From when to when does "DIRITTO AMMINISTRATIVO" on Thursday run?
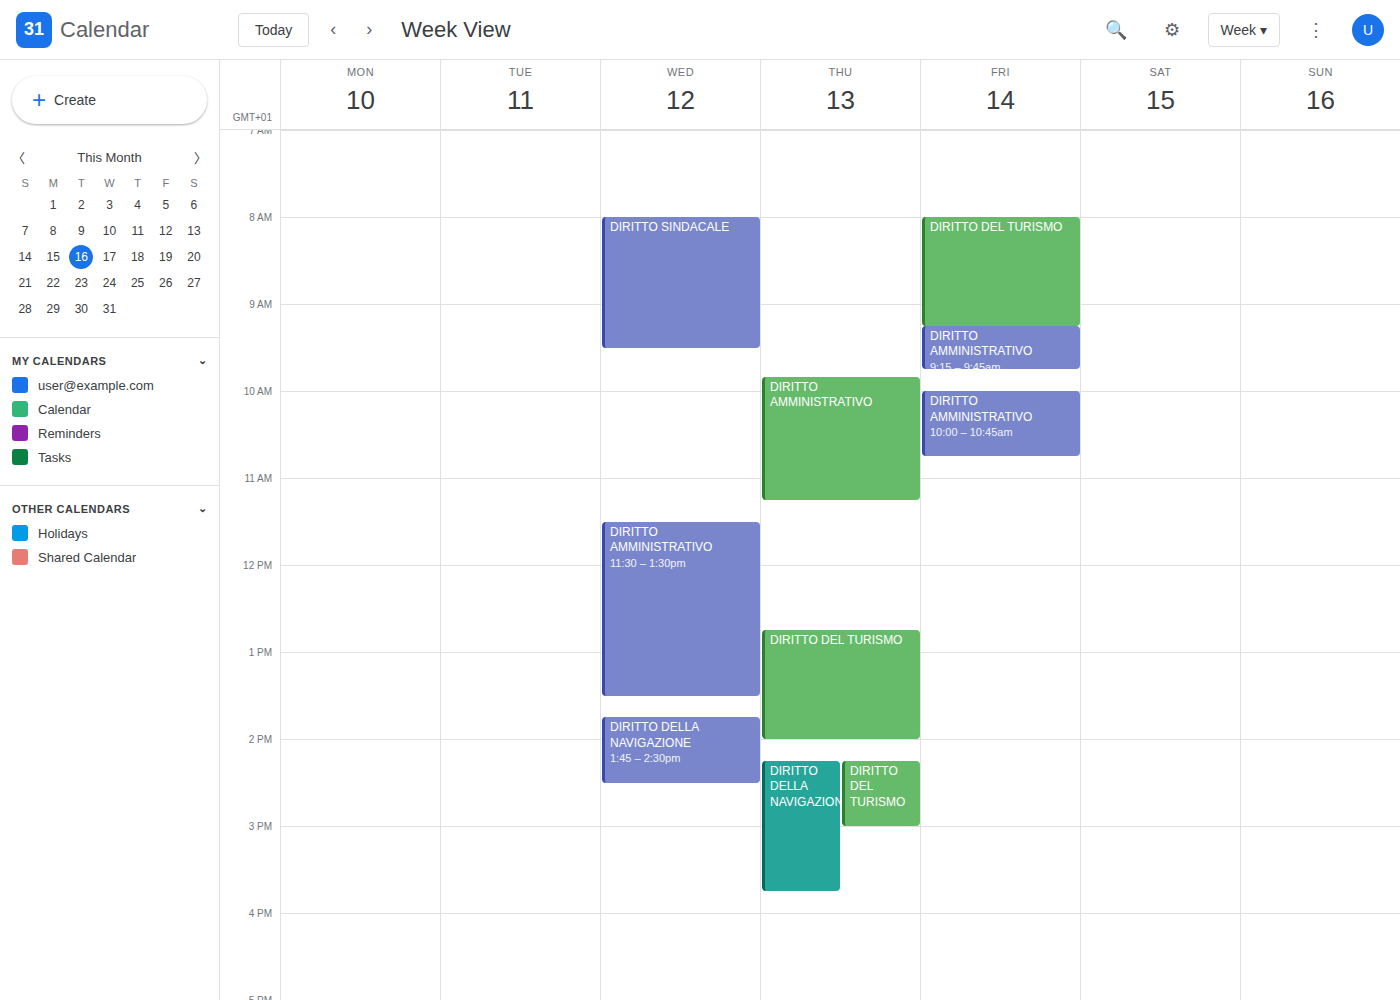
9:50 AM to 11:15 AM